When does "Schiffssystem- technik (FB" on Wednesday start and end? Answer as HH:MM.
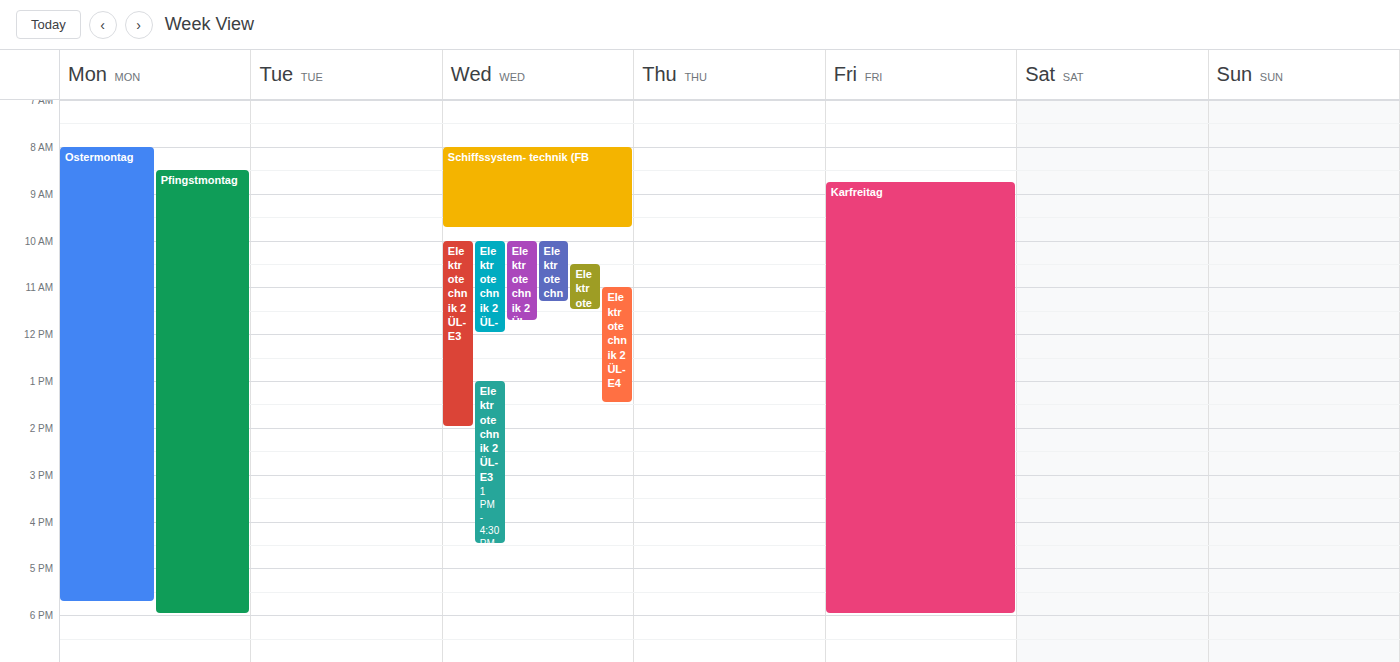
08:00 to 09:45